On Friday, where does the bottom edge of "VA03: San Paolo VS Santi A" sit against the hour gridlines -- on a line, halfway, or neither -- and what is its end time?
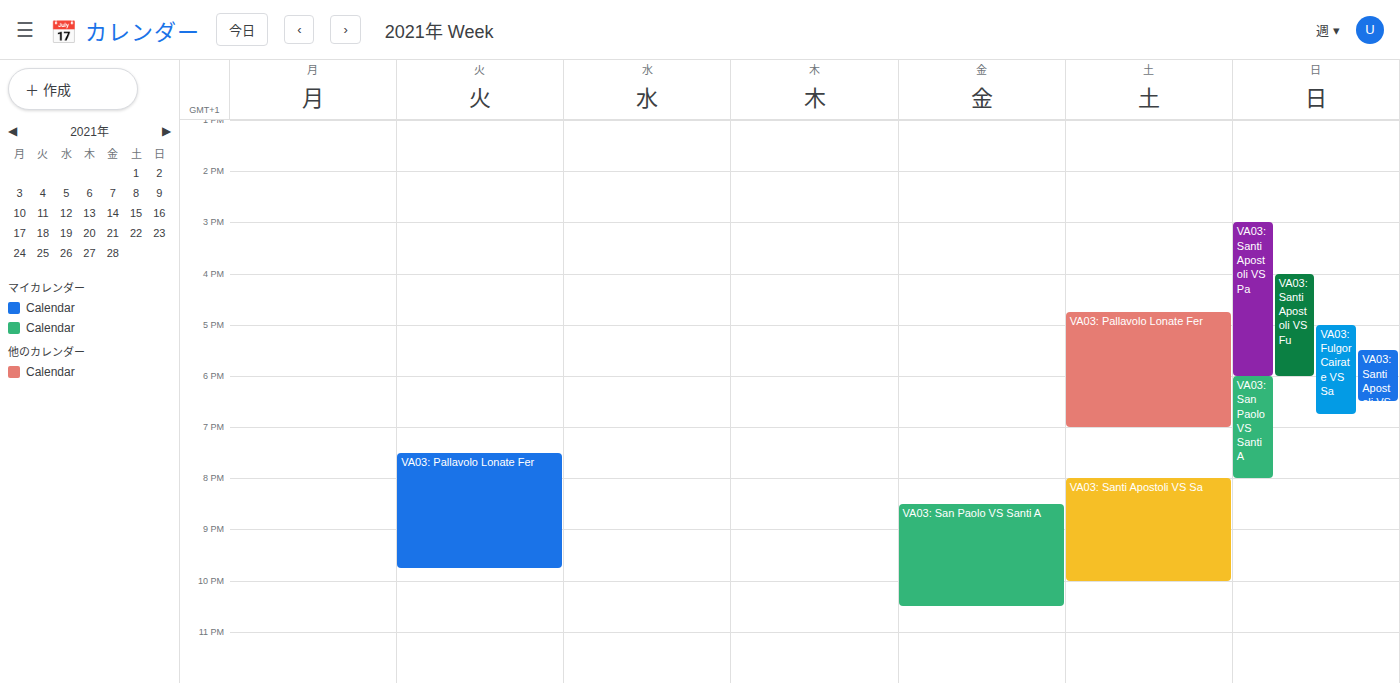
10:30 PM -- halfway between the 10 PM and 11 PM lines.